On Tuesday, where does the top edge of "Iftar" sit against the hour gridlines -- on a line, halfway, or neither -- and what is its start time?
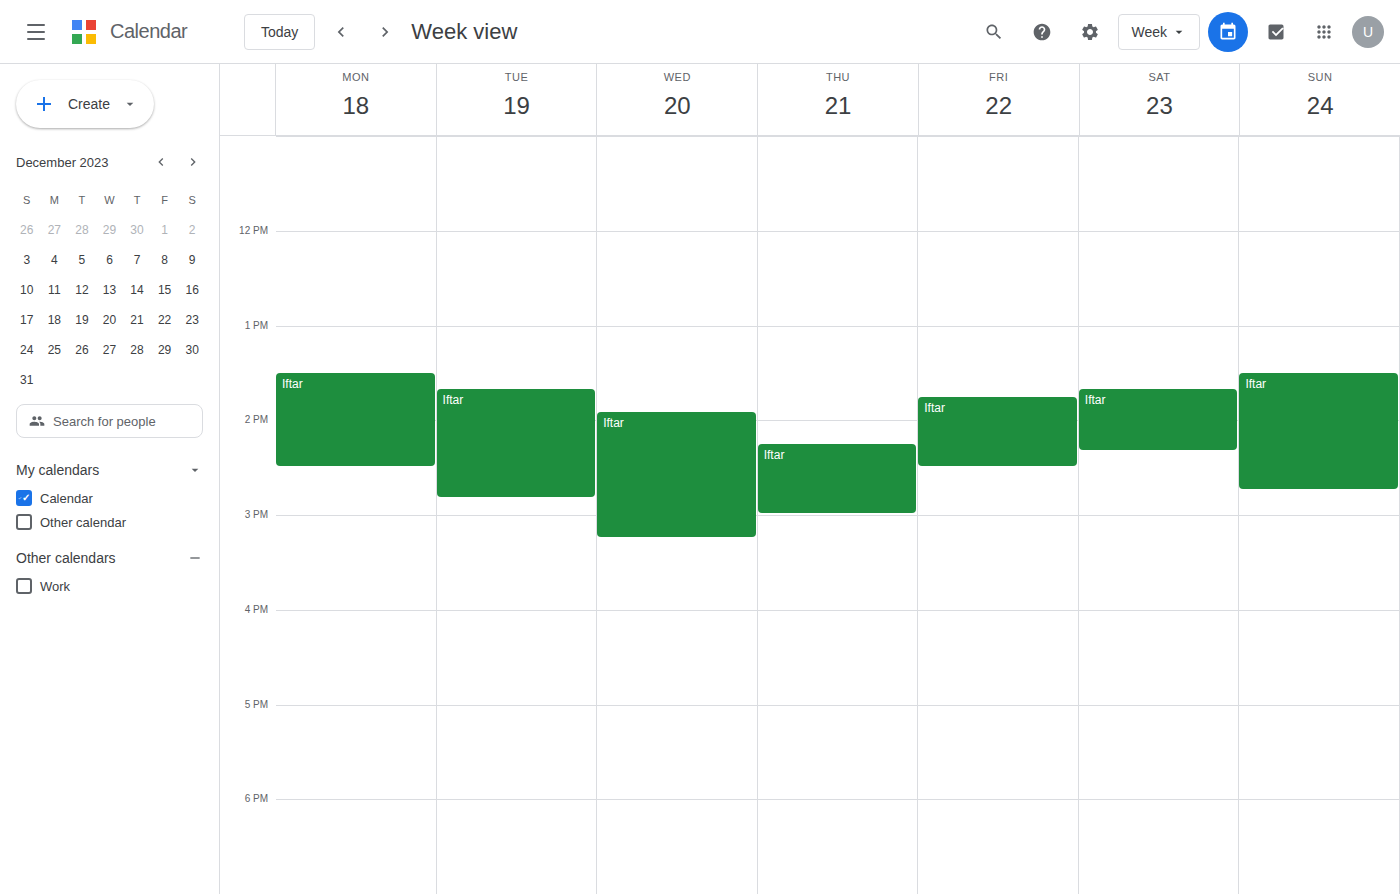
1:40 PM -- neither: 40 minutes below the 1 PM line and 20 minutes above the 2 PM line.